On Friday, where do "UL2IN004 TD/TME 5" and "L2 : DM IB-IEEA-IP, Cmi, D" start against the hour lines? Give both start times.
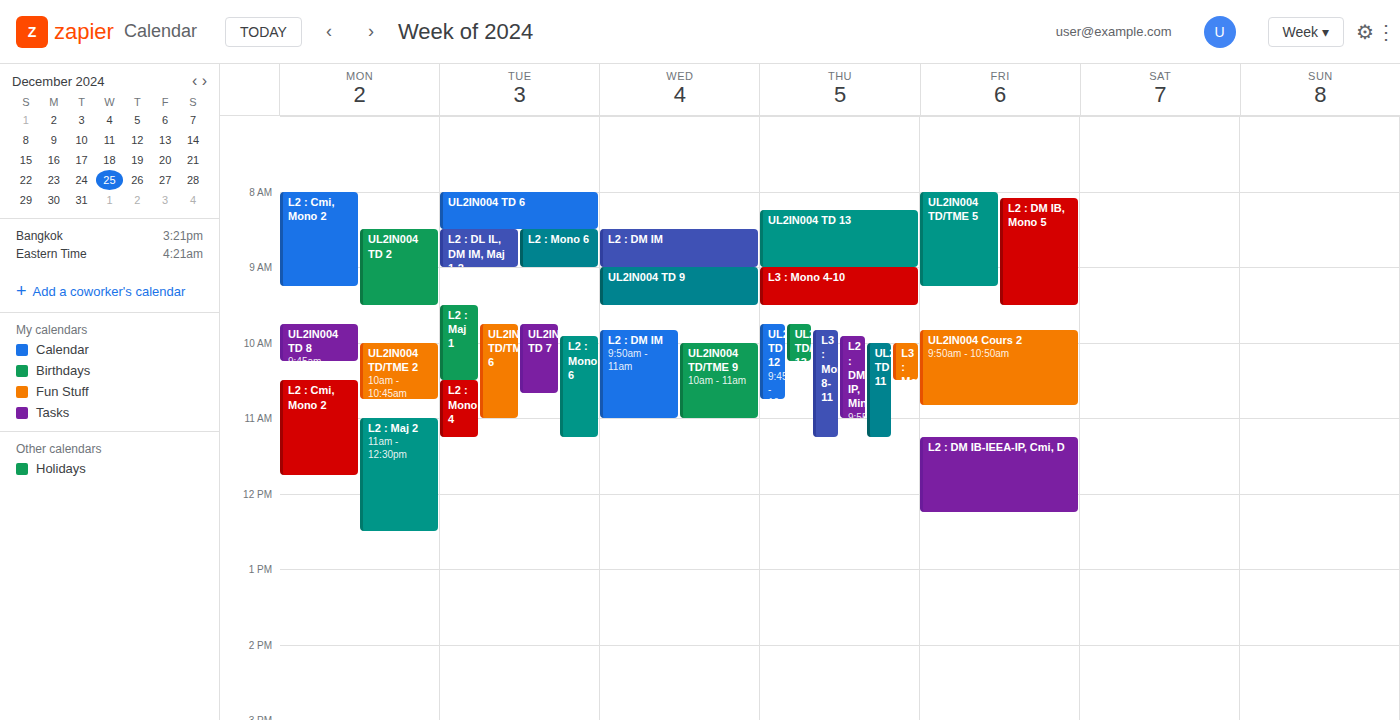
"UL2IN004 TD/TME 5": 08:00, exactly on the 08:00 line. "L2 : DM IB-IEEA-IP, Cmi, D": 11:15, neither: a quarter of the way from the 11:00 line to the 12:00 line.